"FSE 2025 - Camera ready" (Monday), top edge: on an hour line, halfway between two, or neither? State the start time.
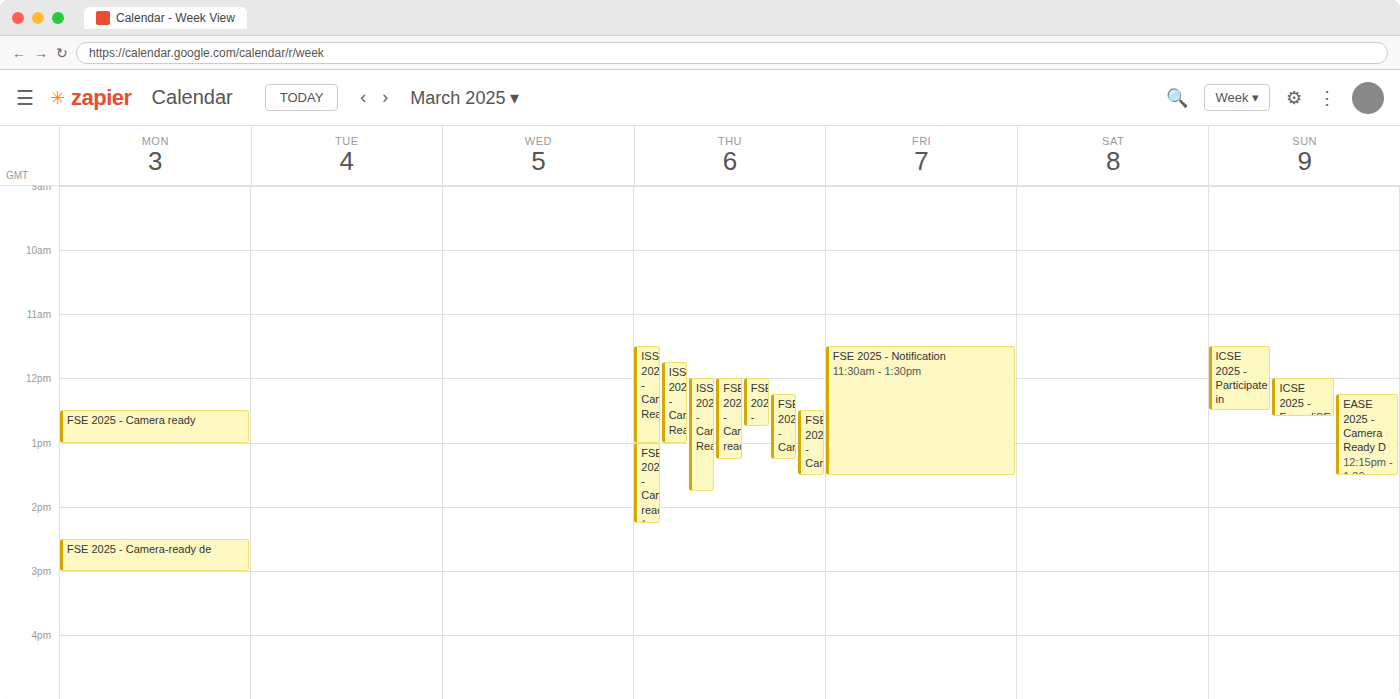
12:30 PM -- halfway between the 12 PM and 1 PM lines.